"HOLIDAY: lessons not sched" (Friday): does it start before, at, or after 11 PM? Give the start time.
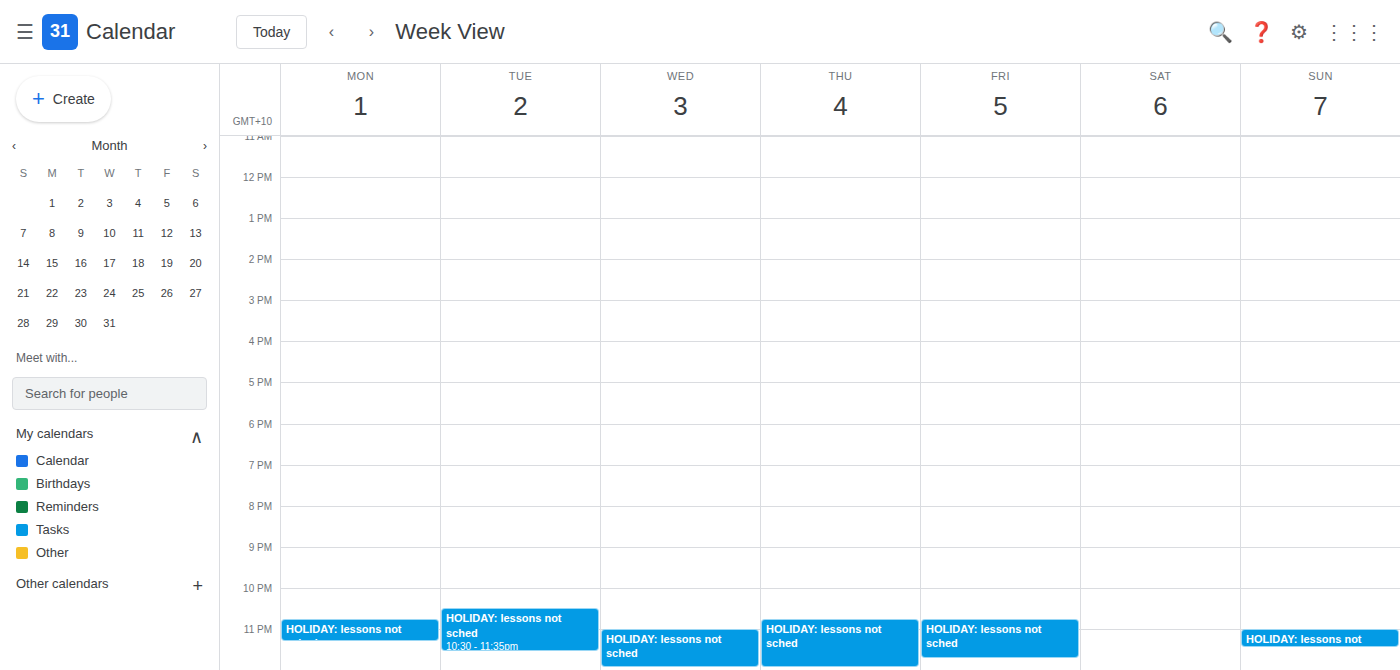
10:45 PM -- before 11 PM, 15 minutes above the 11 PM line.